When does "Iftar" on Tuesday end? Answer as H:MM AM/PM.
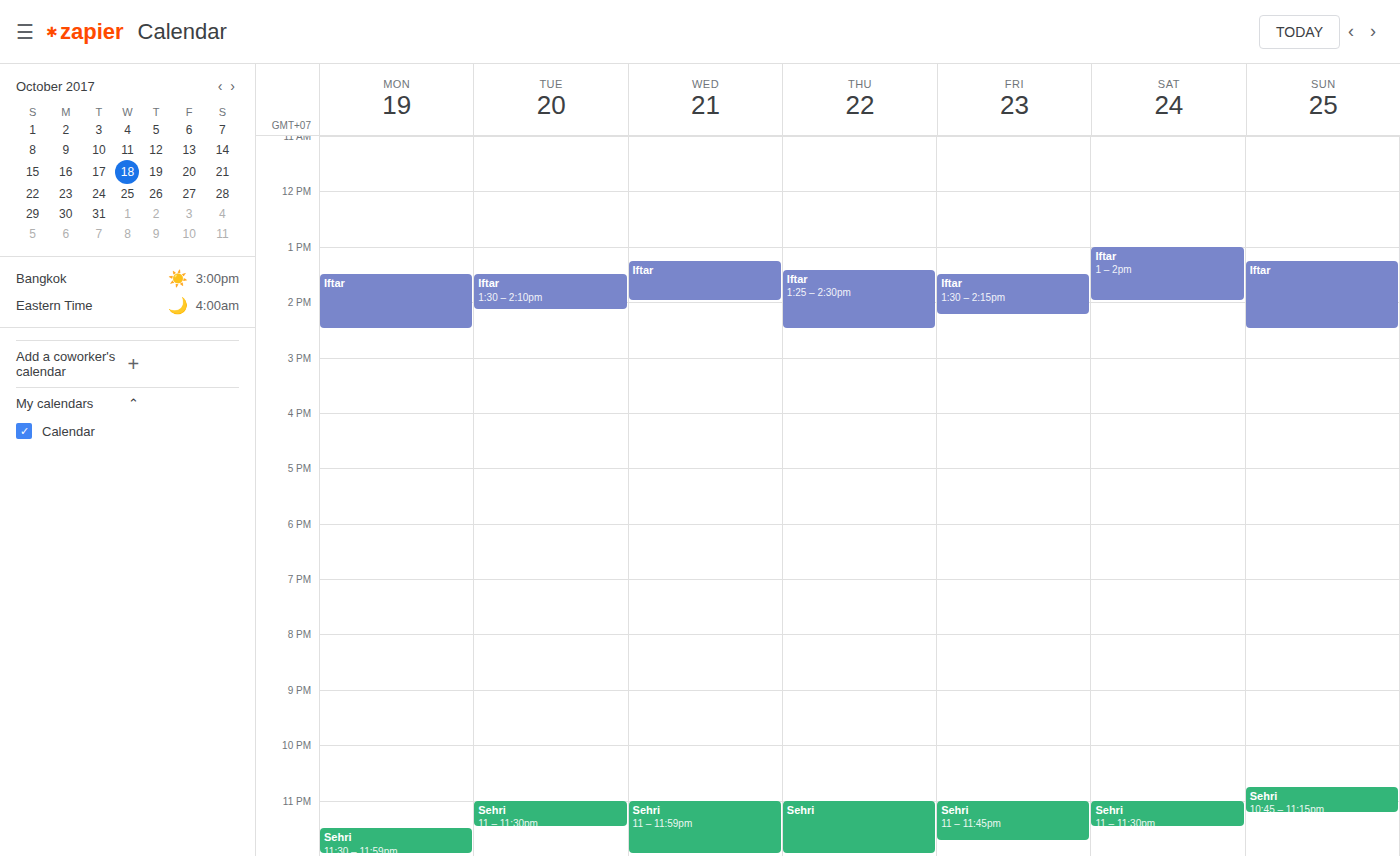
2:10 PM